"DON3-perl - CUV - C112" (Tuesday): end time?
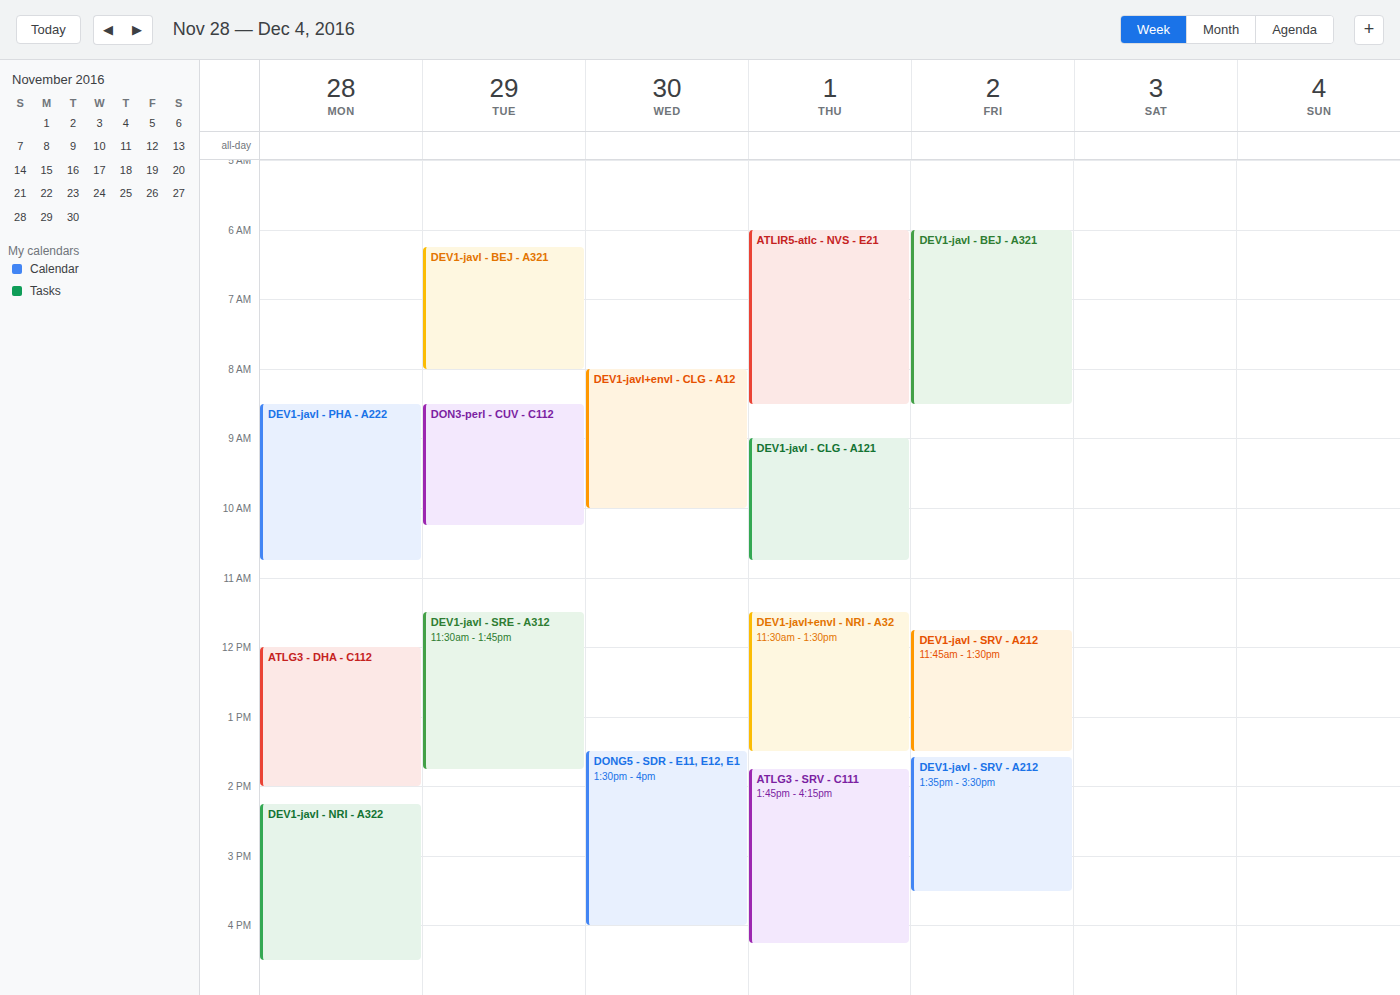
10:15 AM